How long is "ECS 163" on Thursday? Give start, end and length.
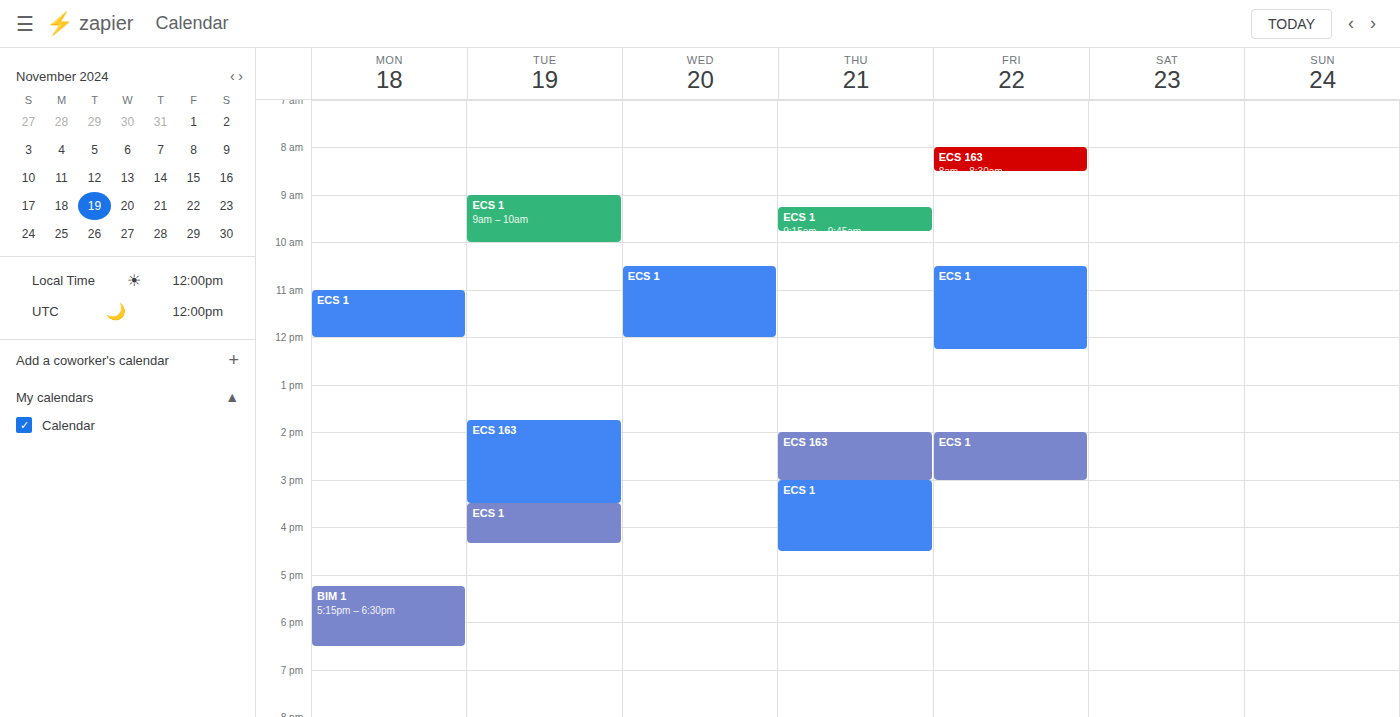
2:00 PM to 3:00 PM, 1 hour